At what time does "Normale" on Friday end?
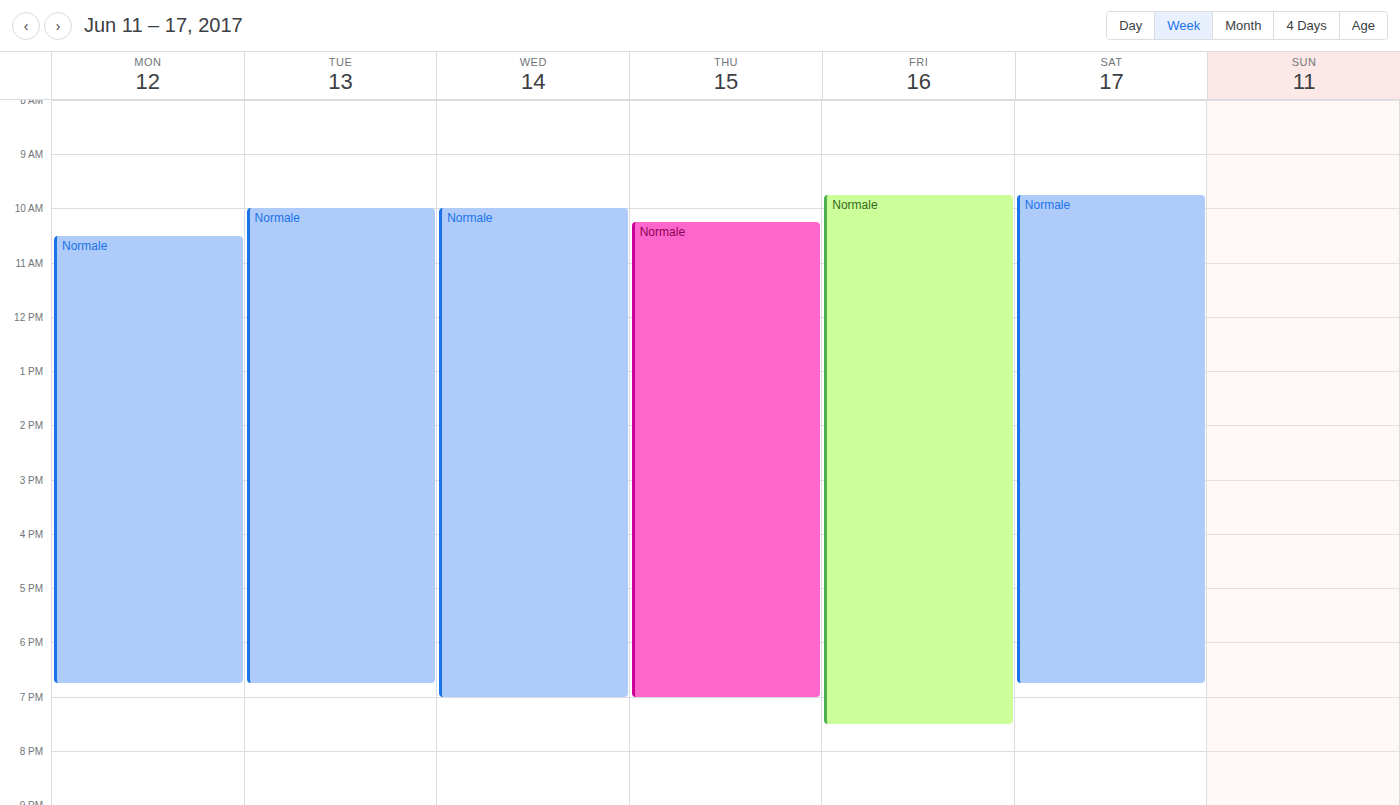
7:30 PM